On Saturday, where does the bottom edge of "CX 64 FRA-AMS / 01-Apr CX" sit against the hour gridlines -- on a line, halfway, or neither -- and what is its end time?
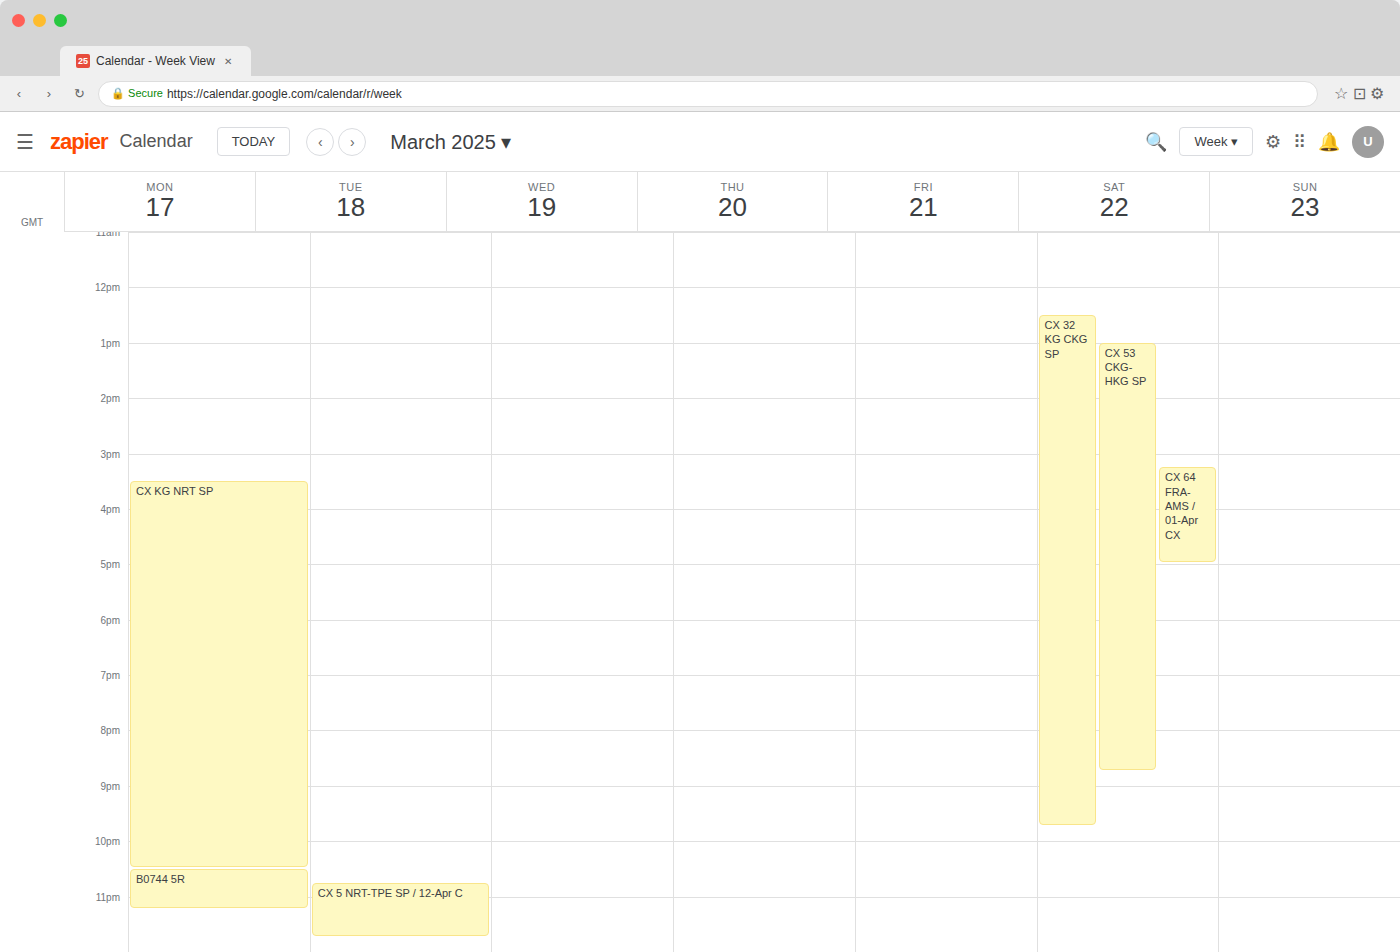
17:00 -- exactly on the 17:00 line.